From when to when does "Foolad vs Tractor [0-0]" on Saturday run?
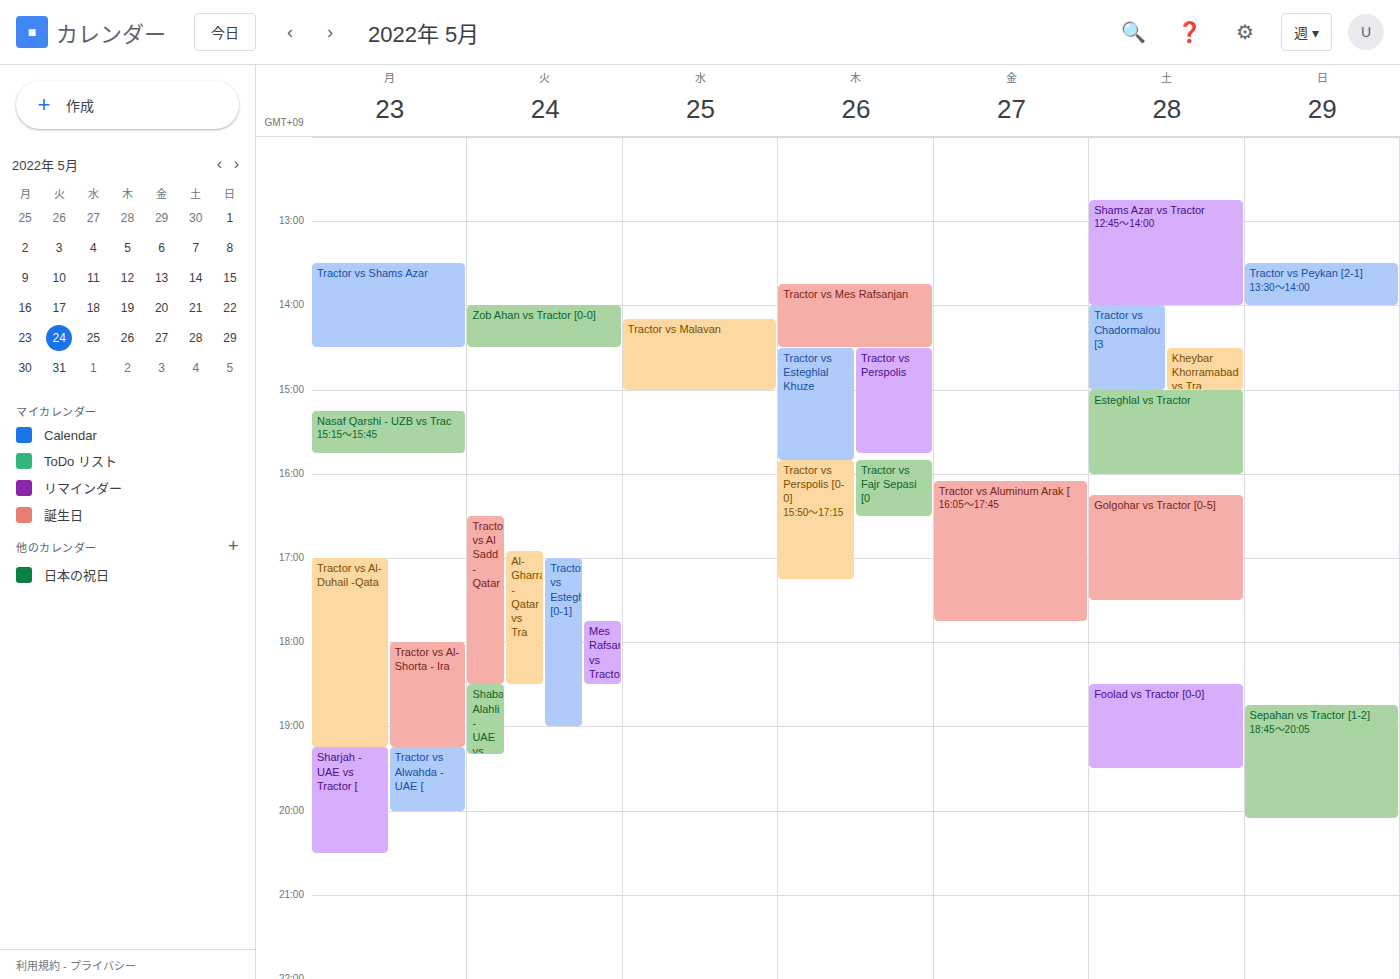
6:30 PM to 7:30 PM